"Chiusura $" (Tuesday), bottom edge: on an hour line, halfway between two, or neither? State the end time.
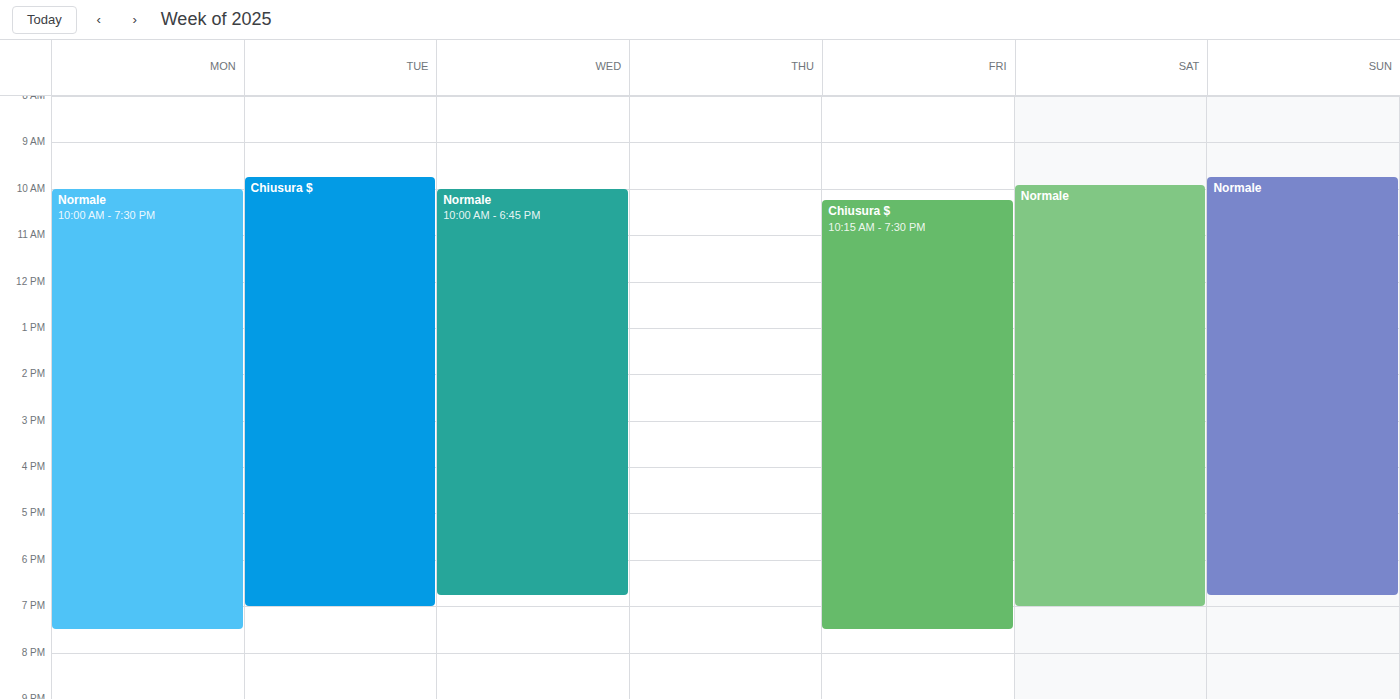
7:00 PM -- exactly on the 7 PM line.